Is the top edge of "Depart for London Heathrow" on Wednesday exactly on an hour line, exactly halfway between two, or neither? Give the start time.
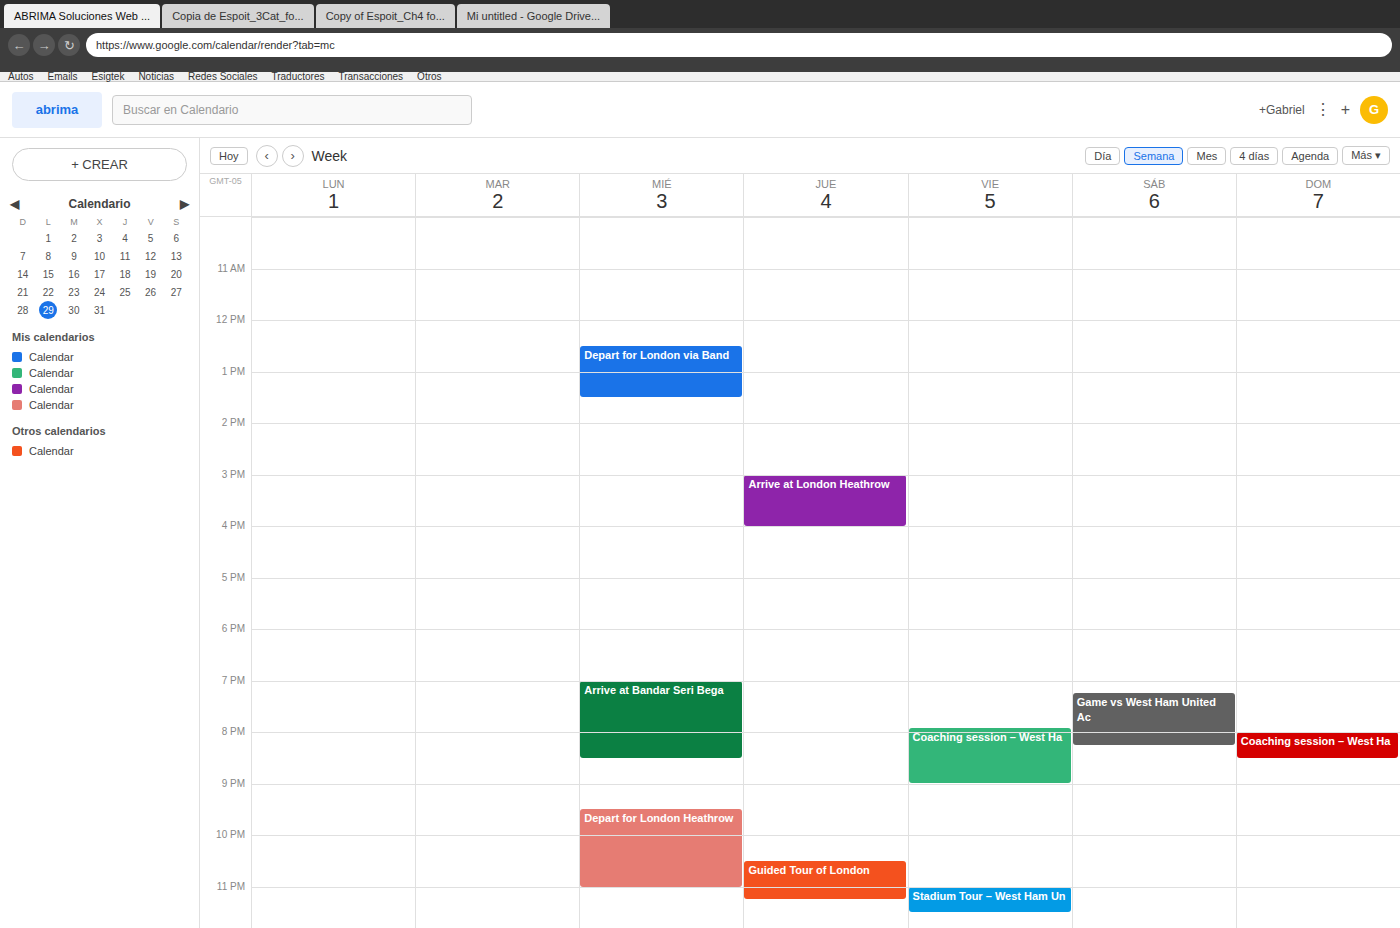
9:30 PM -- halfway between the 9 PM and 10 PM lines.